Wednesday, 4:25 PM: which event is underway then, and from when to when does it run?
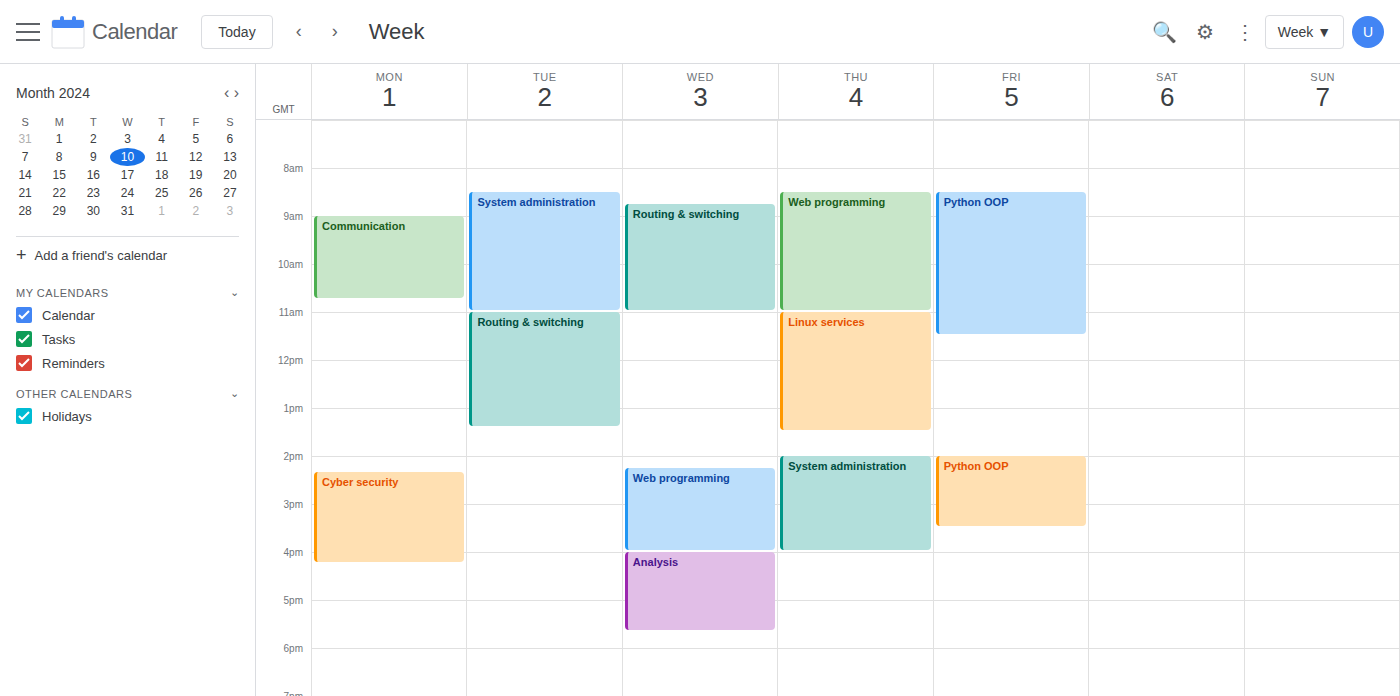
"Analysis", 4:00 PM to 5:40 PM